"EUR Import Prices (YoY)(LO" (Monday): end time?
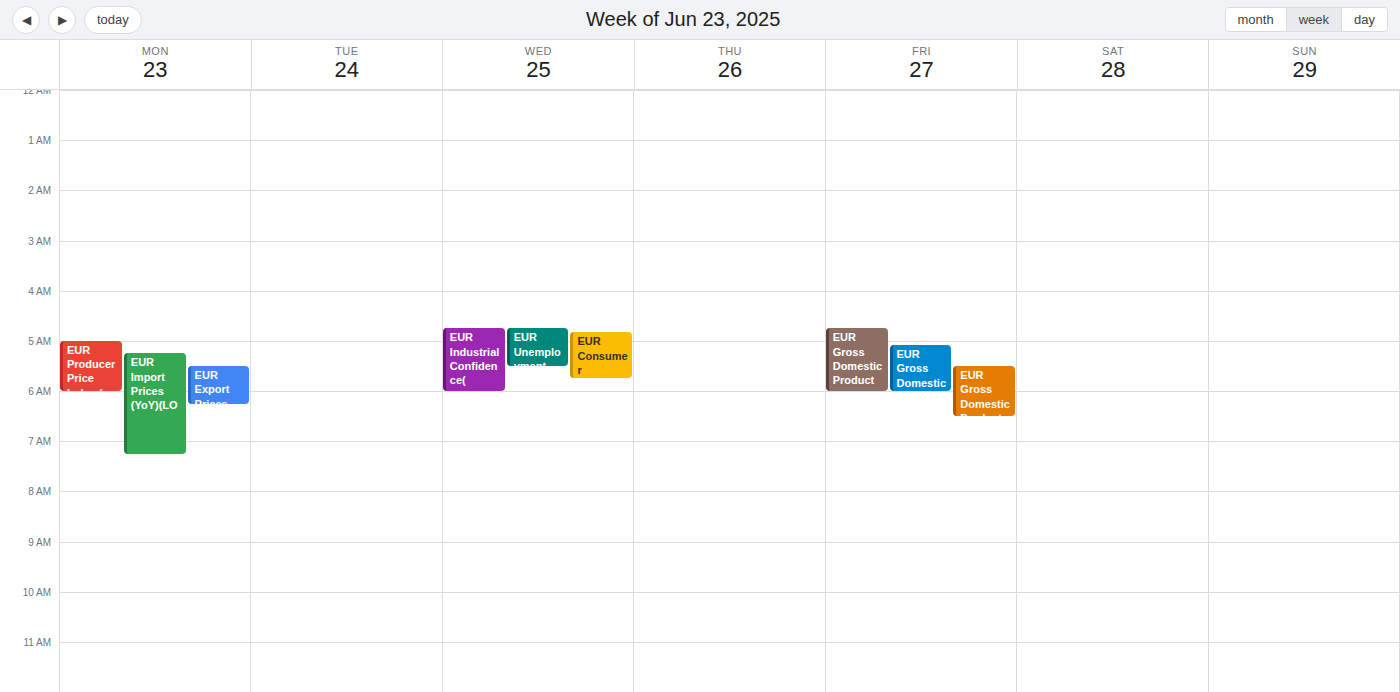
7:15 AM